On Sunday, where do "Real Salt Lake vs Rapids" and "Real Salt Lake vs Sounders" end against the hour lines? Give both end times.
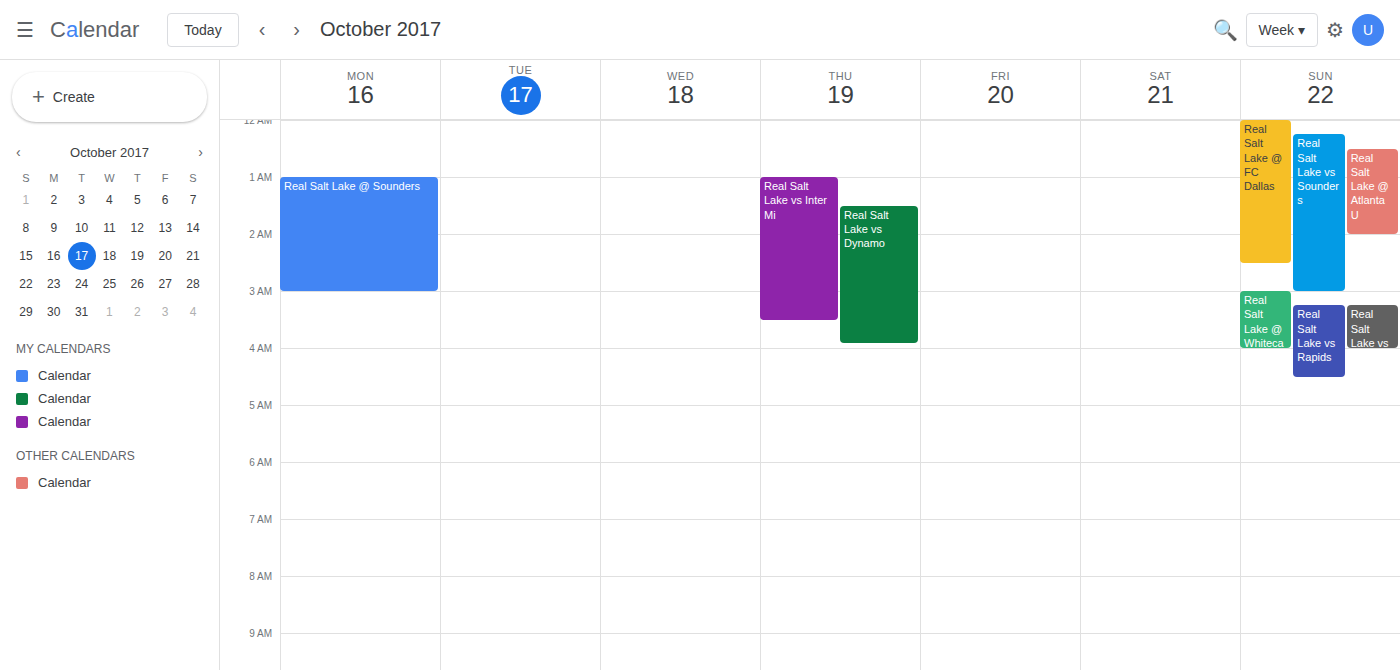
"Real Salt Lake vs Rapids": 4:30 AM, halfway between the 4 AM and 5 AM lines. "Real Salt Lake vs Sounders": 3:00 AM, exactly on the 3 AM line.